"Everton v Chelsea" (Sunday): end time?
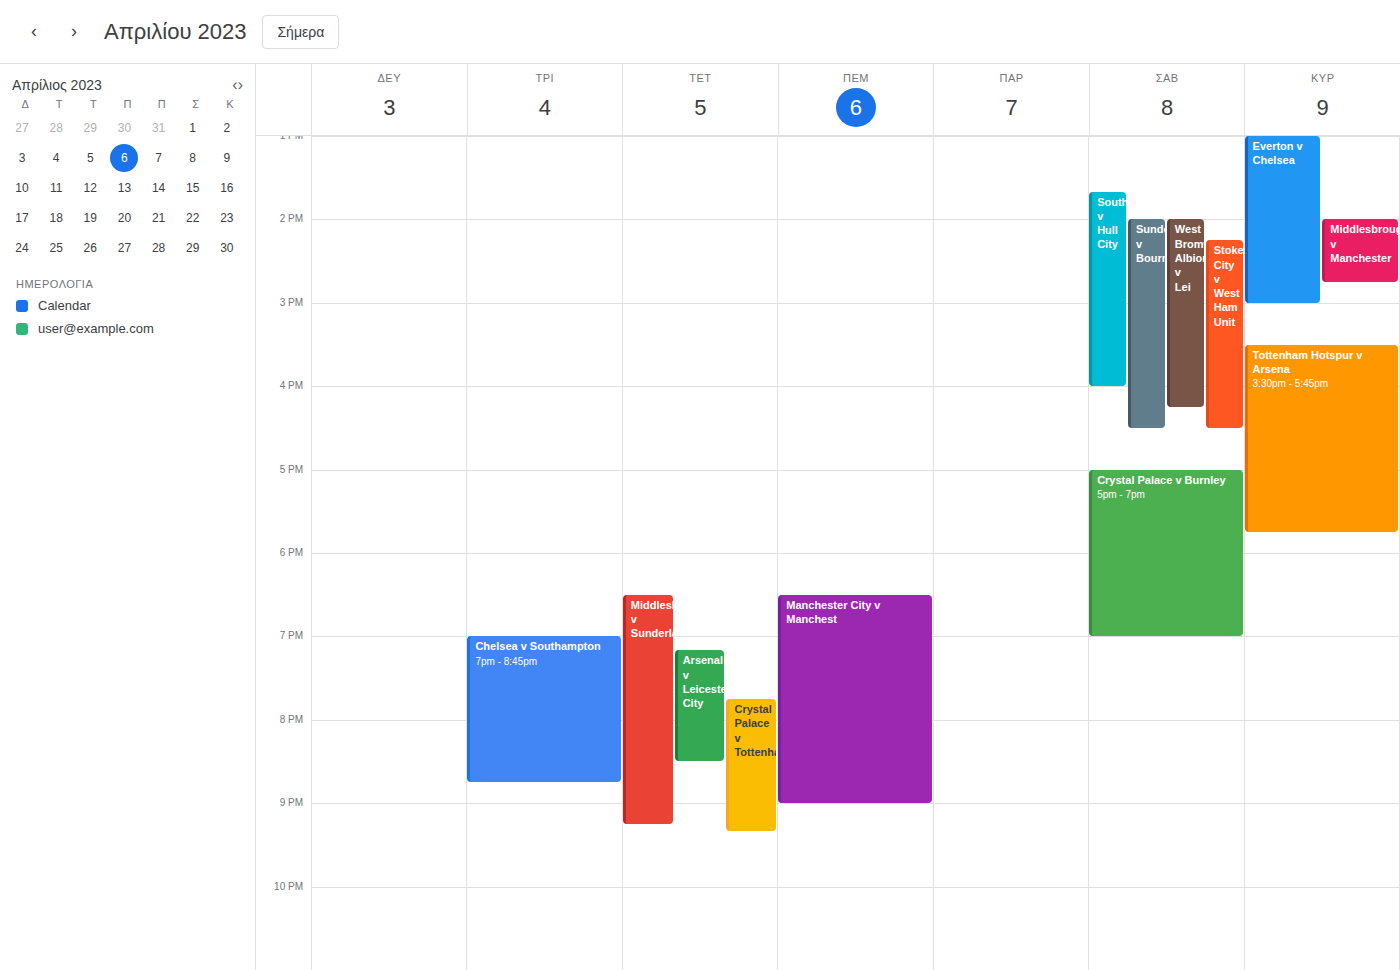
3:00 PM